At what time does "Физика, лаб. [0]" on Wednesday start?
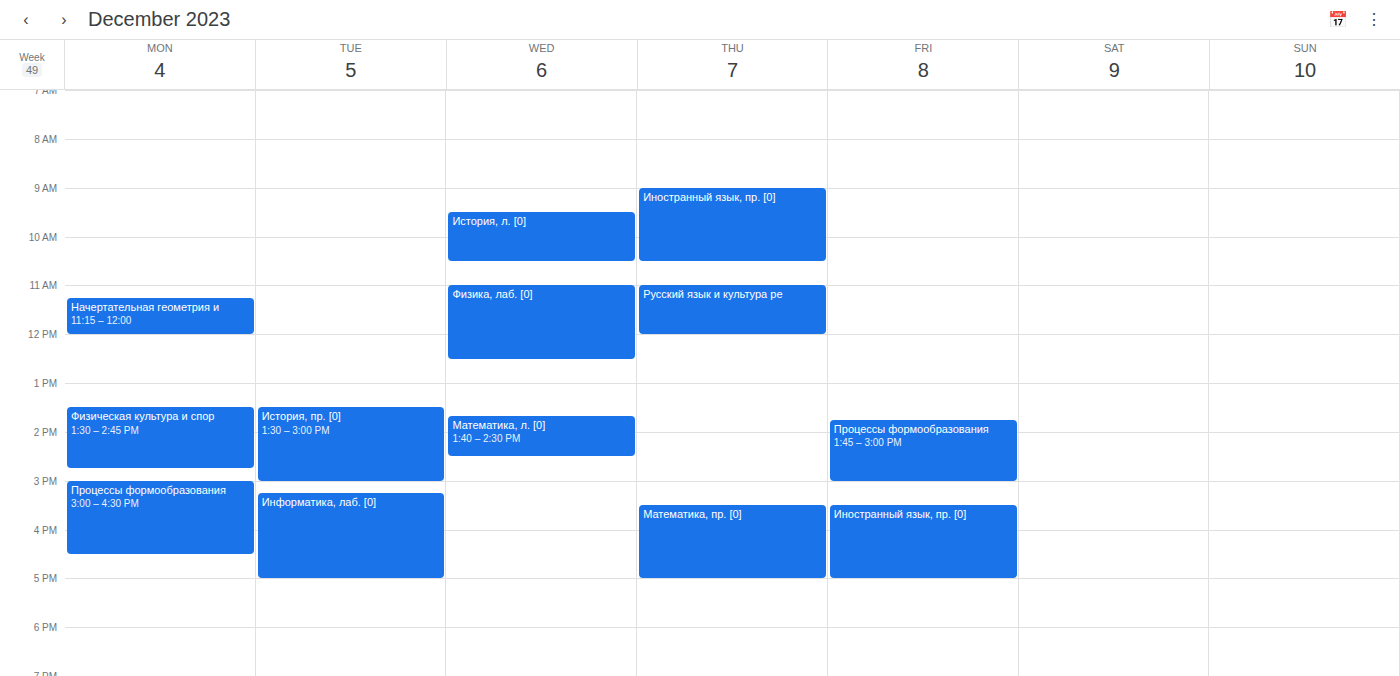
11:00